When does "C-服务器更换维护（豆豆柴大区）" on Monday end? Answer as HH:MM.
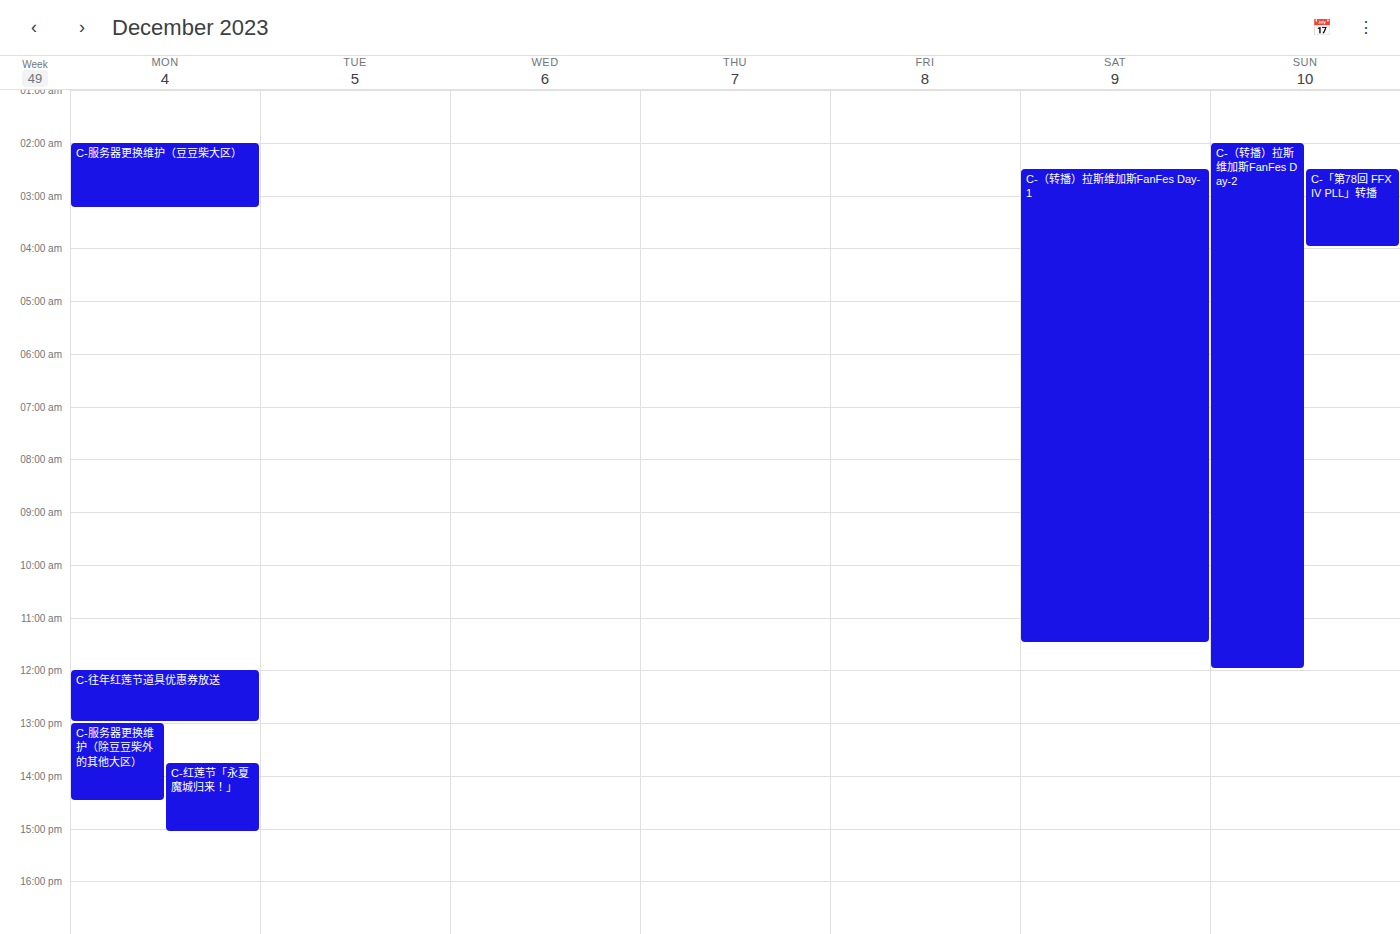
03:15